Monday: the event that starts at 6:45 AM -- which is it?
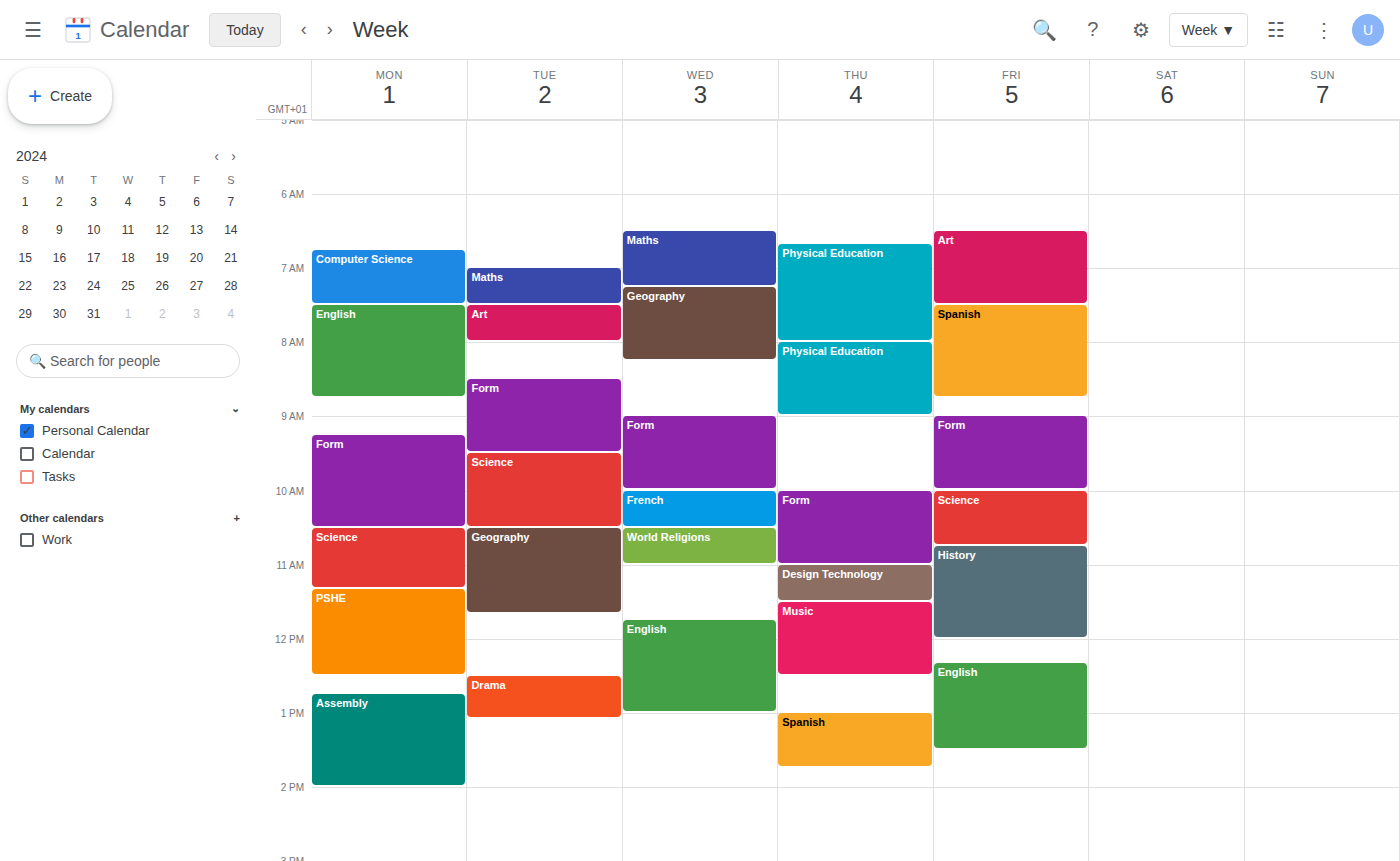
"Computer Science"